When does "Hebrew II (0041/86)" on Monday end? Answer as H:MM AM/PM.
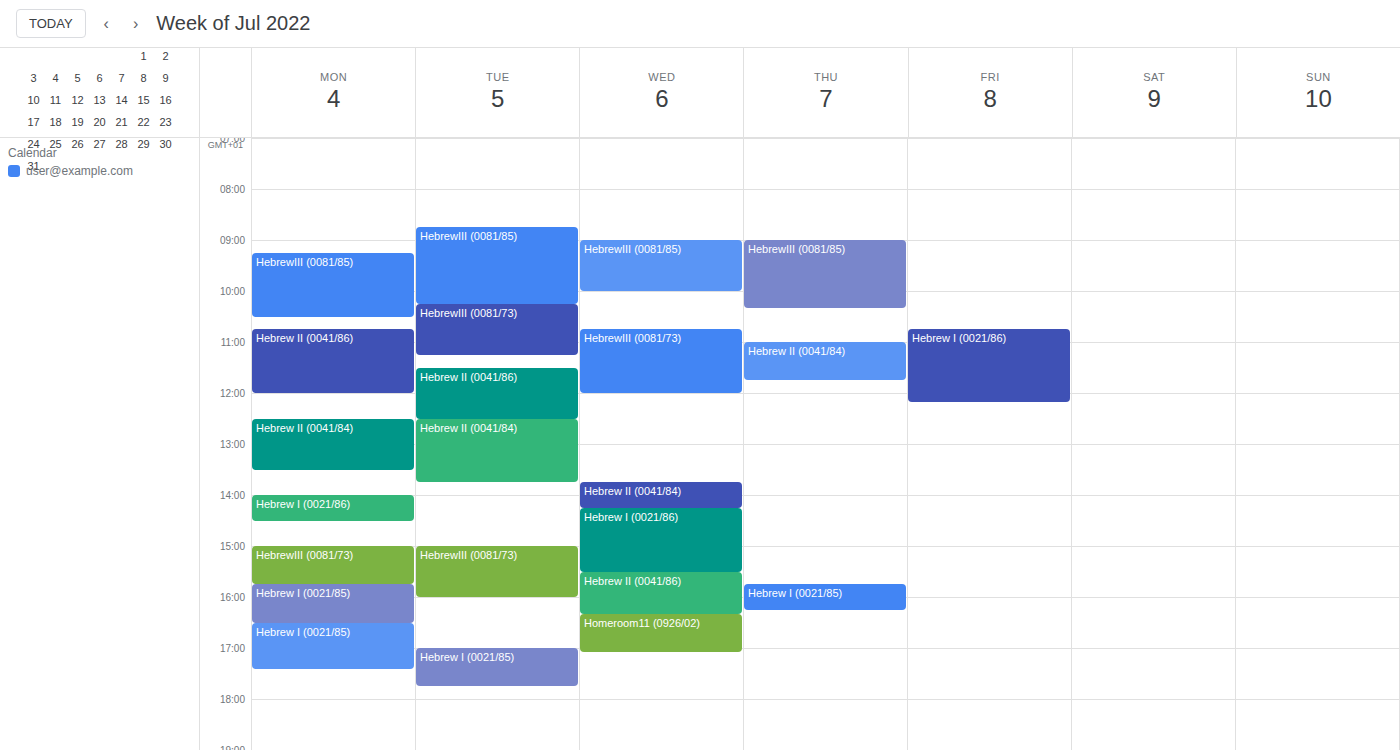
12:00 PM